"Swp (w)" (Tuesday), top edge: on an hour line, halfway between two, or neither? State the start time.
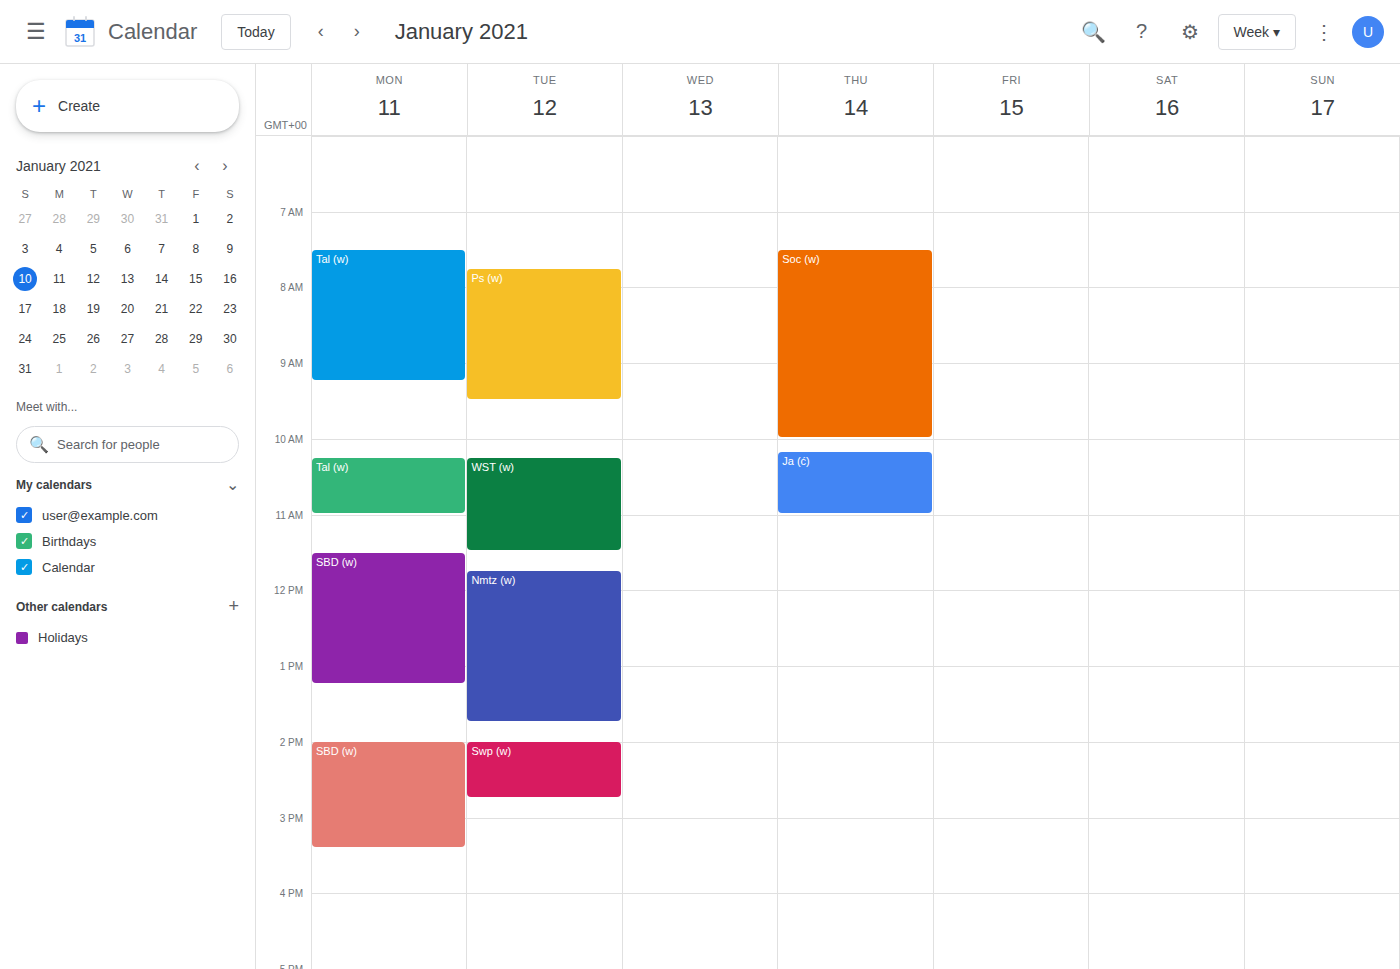
2:00 PM -- exactly on the 2 PM line.